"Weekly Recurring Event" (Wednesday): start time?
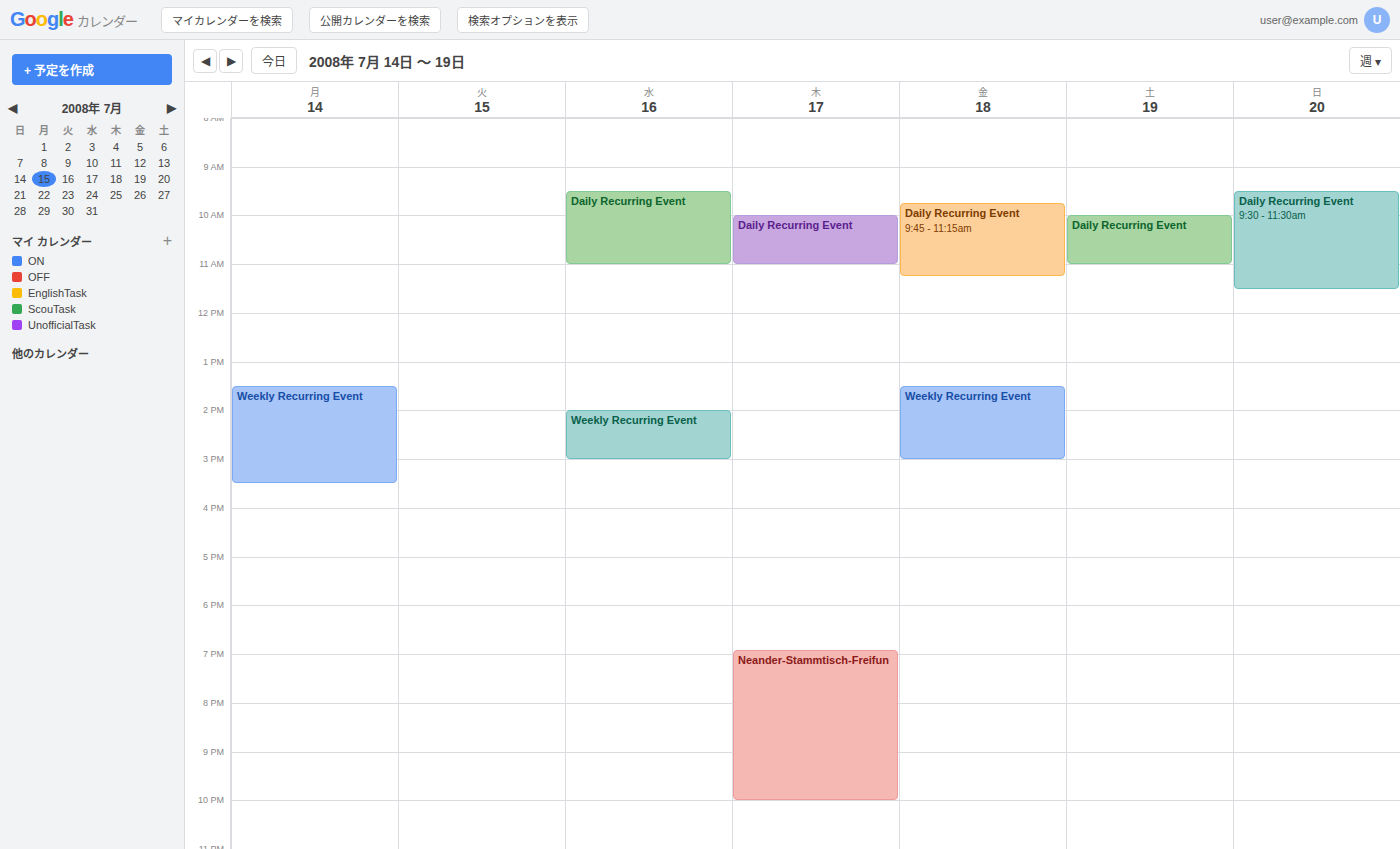
2:00 PM